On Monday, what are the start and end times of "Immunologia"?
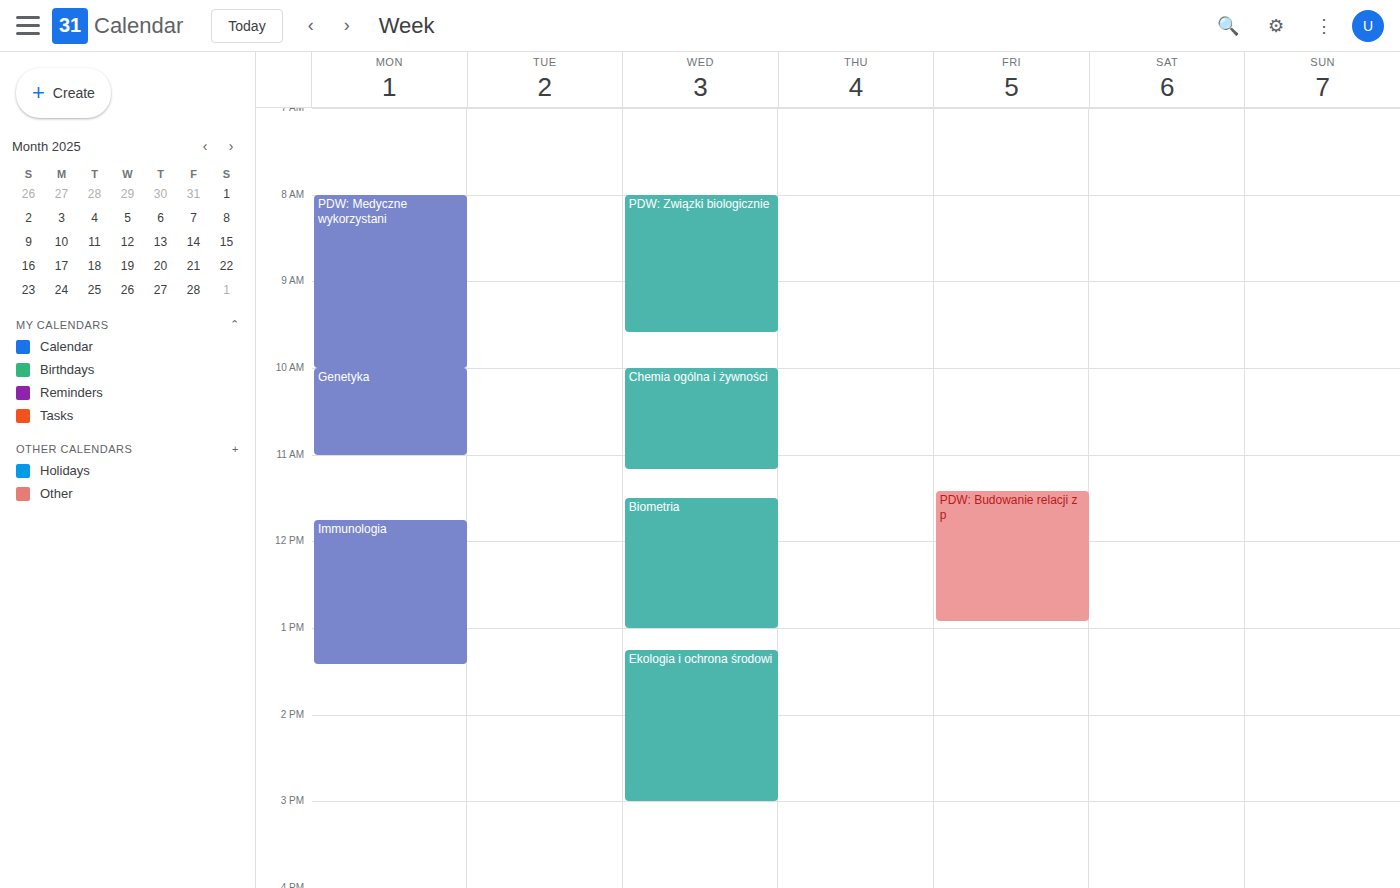
11:45 AM to 1:25 PM